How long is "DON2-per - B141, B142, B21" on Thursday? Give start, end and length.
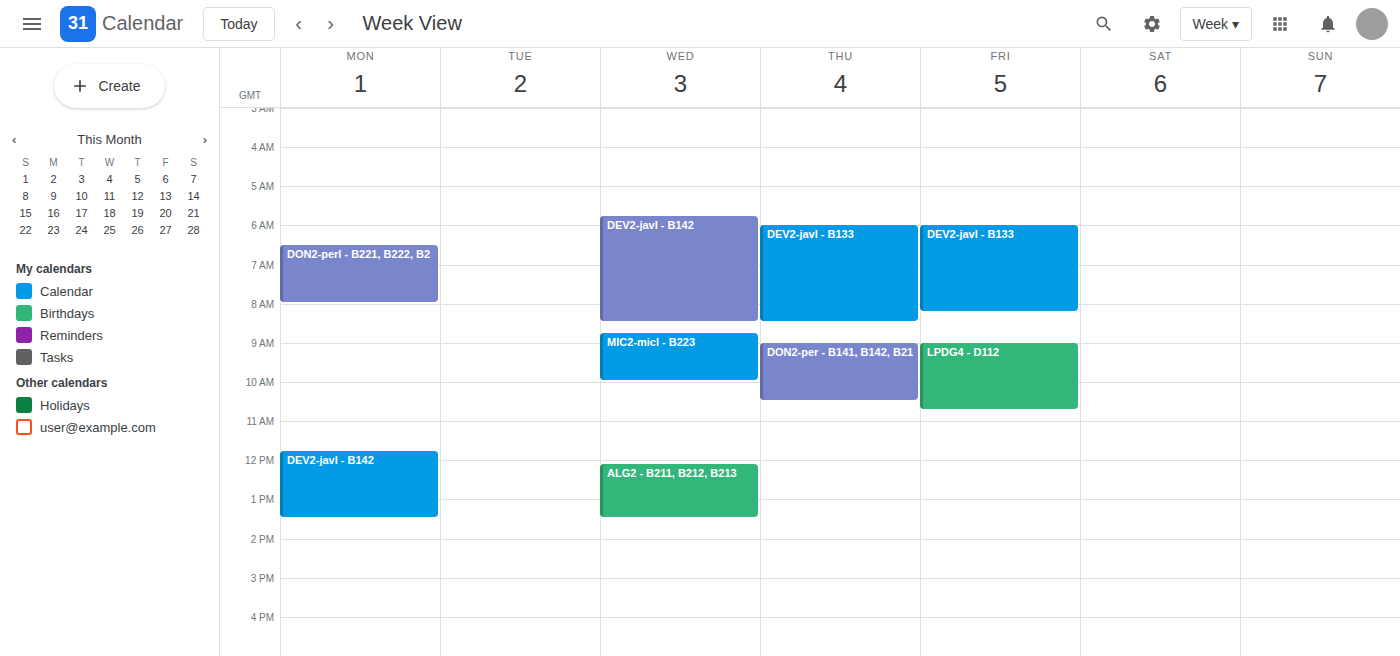
9:00 AM to 10:30 AM, 1 hour 30 minutes